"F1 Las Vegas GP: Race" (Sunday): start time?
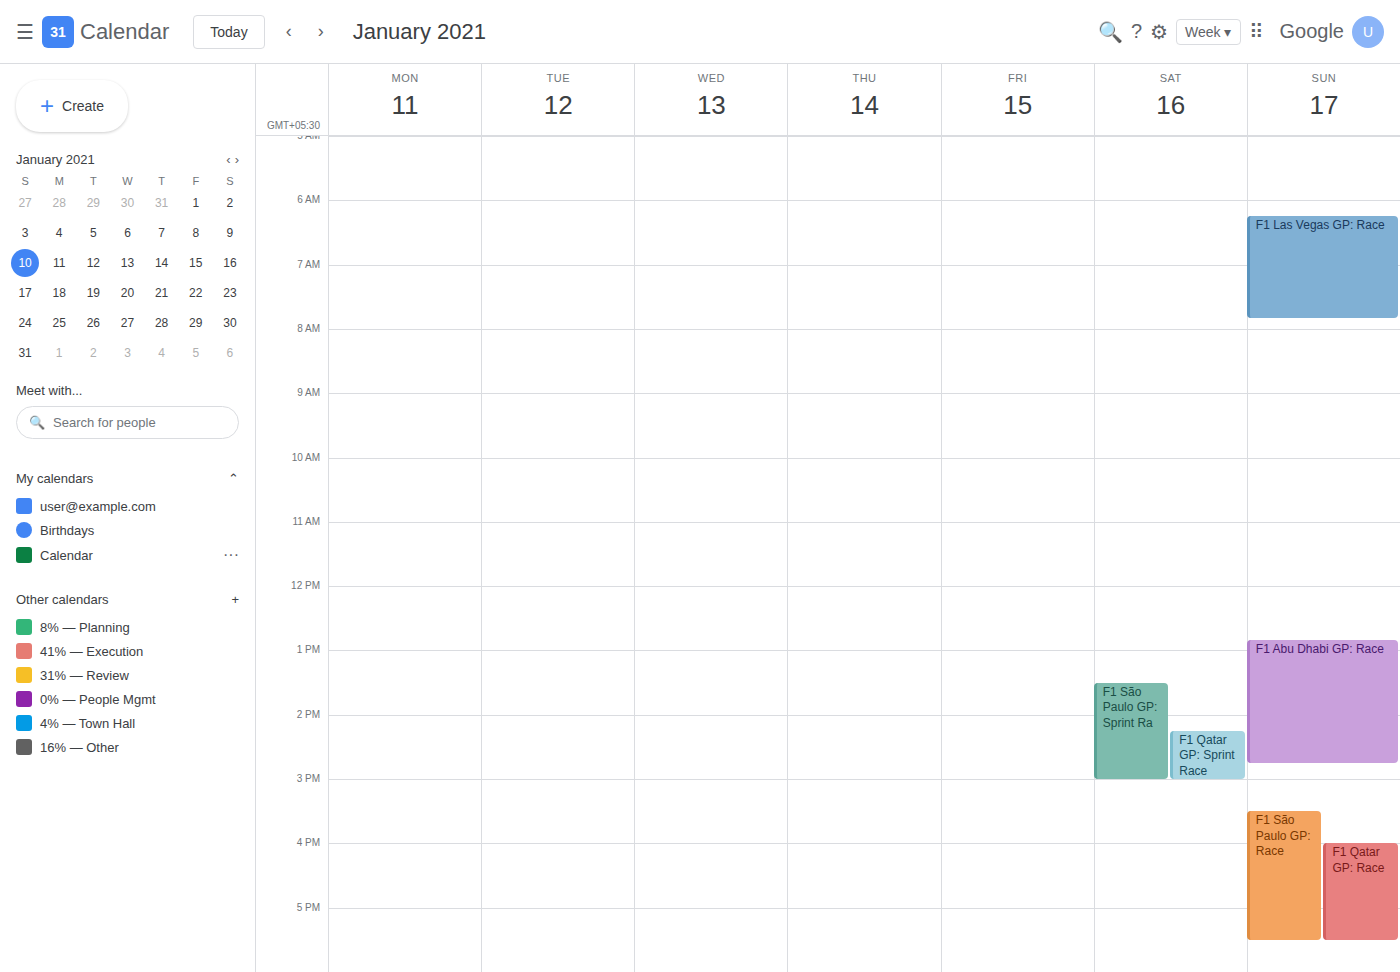
6:15 AM